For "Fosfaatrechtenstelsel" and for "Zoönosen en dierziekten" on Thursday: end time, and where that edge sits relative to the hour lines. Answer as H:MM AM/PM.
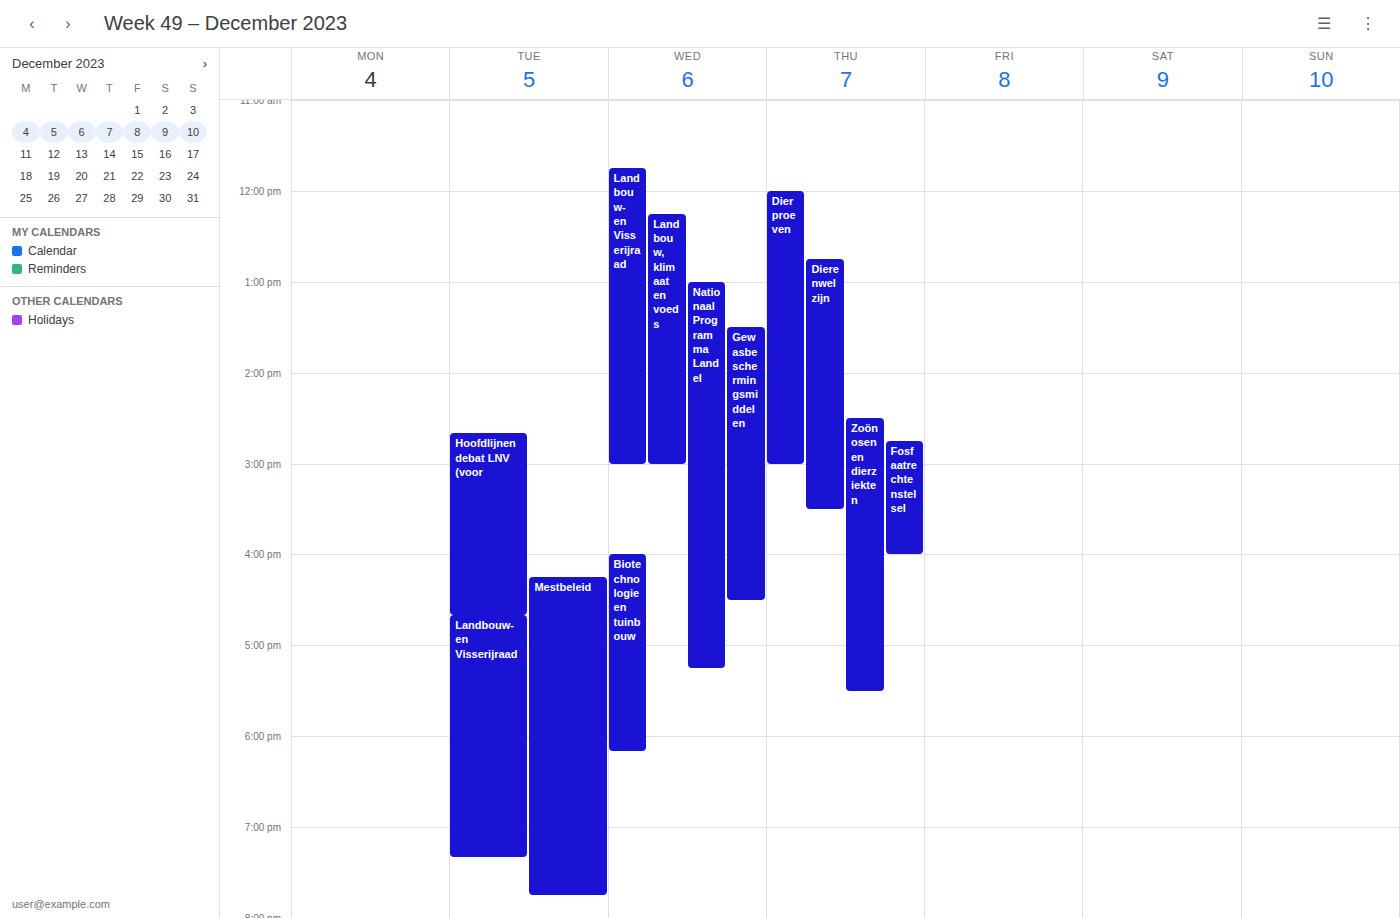
"Fosfaatrechtenstelsel": 4:00 PM, exactly on the 4 PM line. "Zoönosen en dierziekten": 5:30 PM, halfway between the 5 PM and 6 PM lines.